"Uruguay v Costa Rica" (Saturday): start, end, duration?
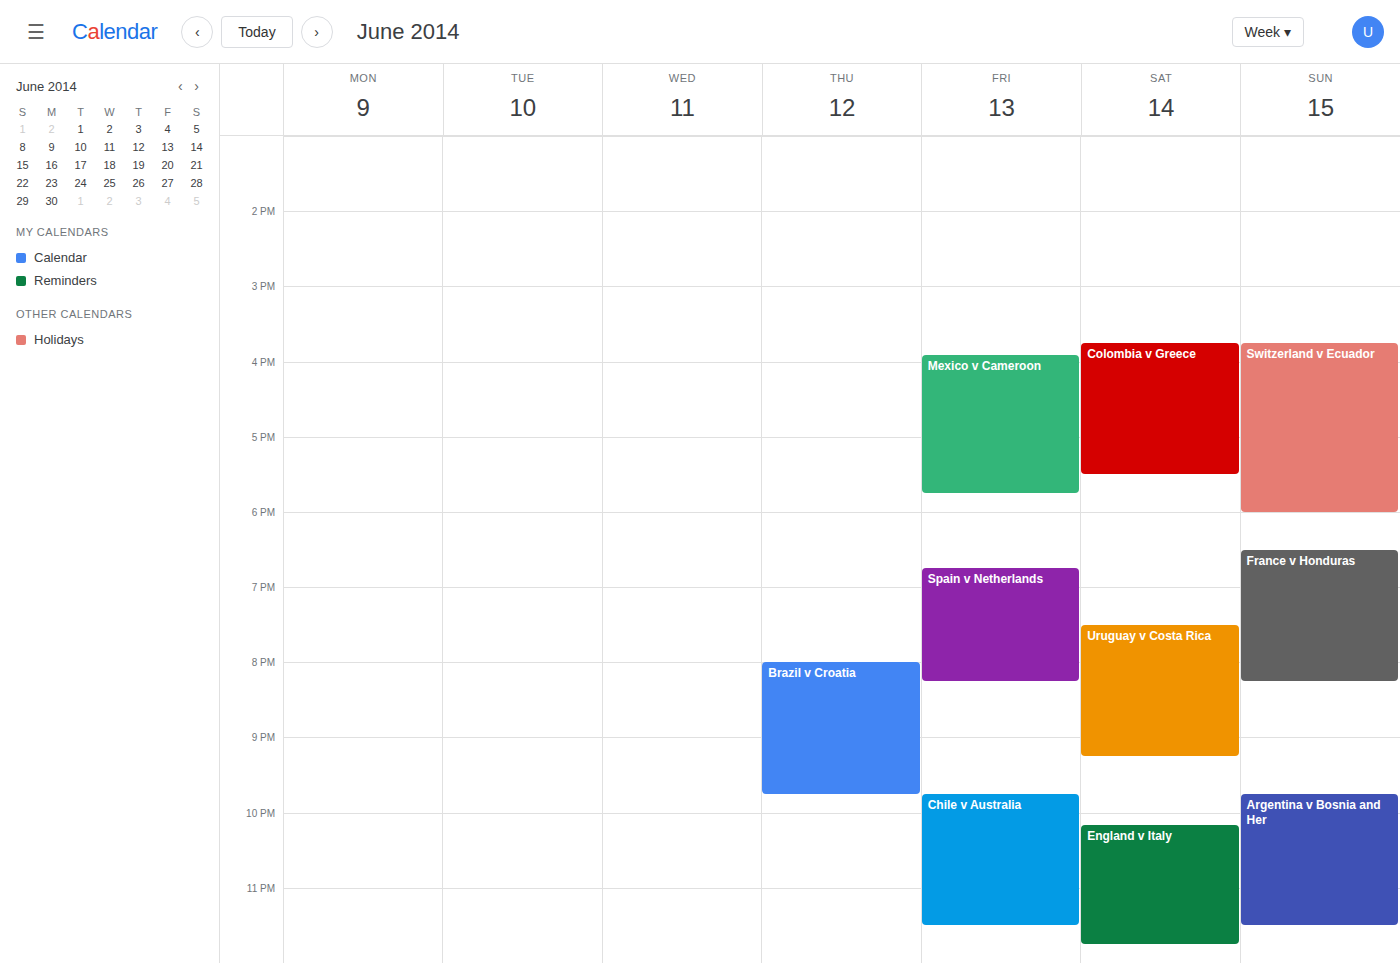
19:30 to 21:15, 1 hour 45 minutes